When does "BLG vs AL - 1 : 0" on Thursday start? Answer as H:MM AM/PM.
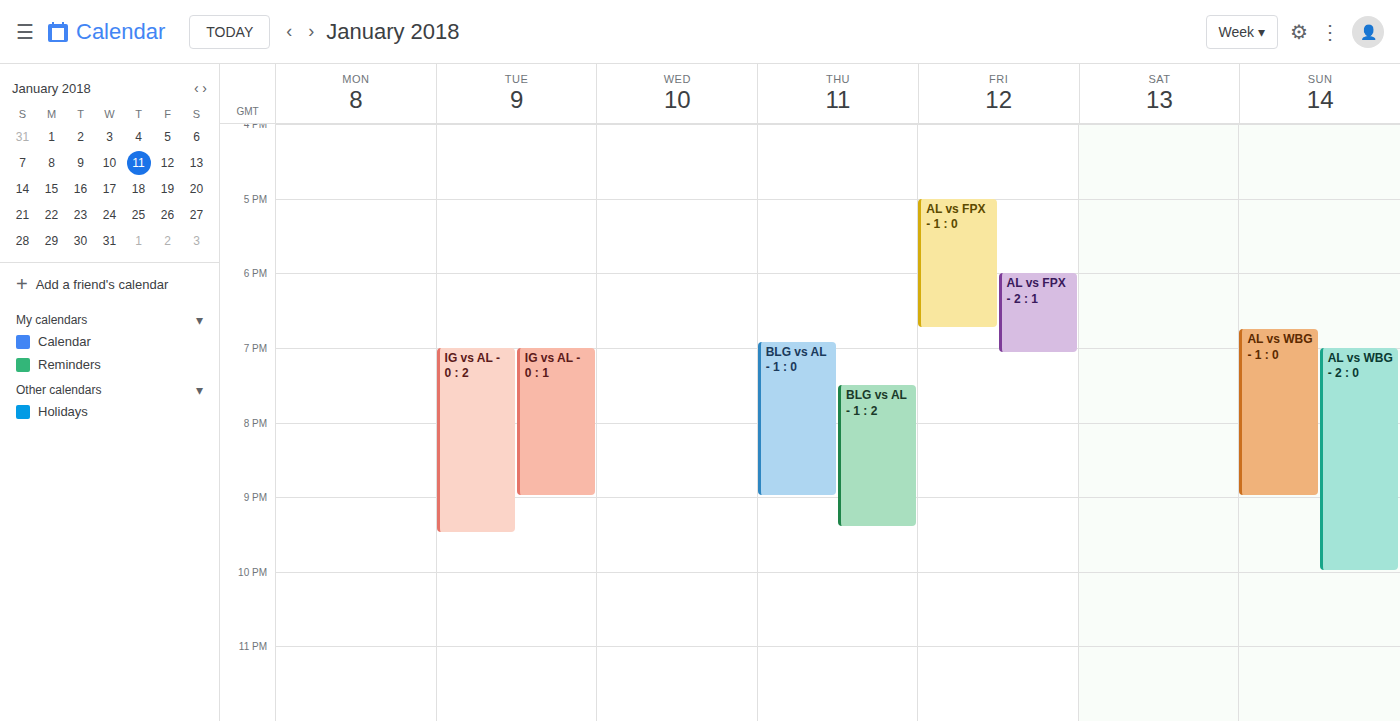
6:55 PM